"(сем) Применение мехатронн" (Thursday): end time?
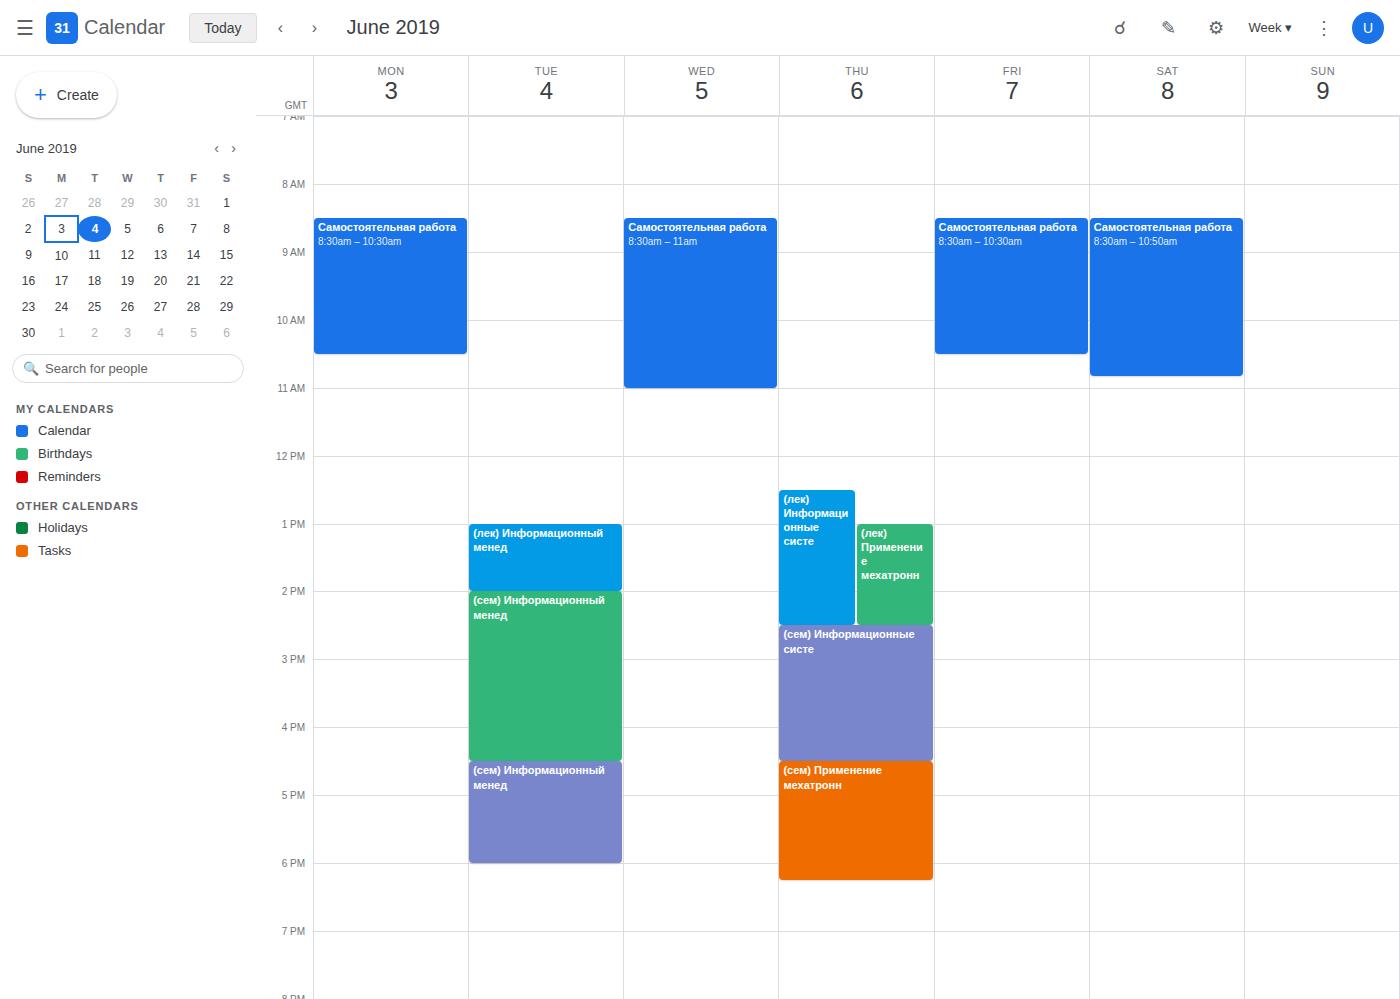
6:15 PM